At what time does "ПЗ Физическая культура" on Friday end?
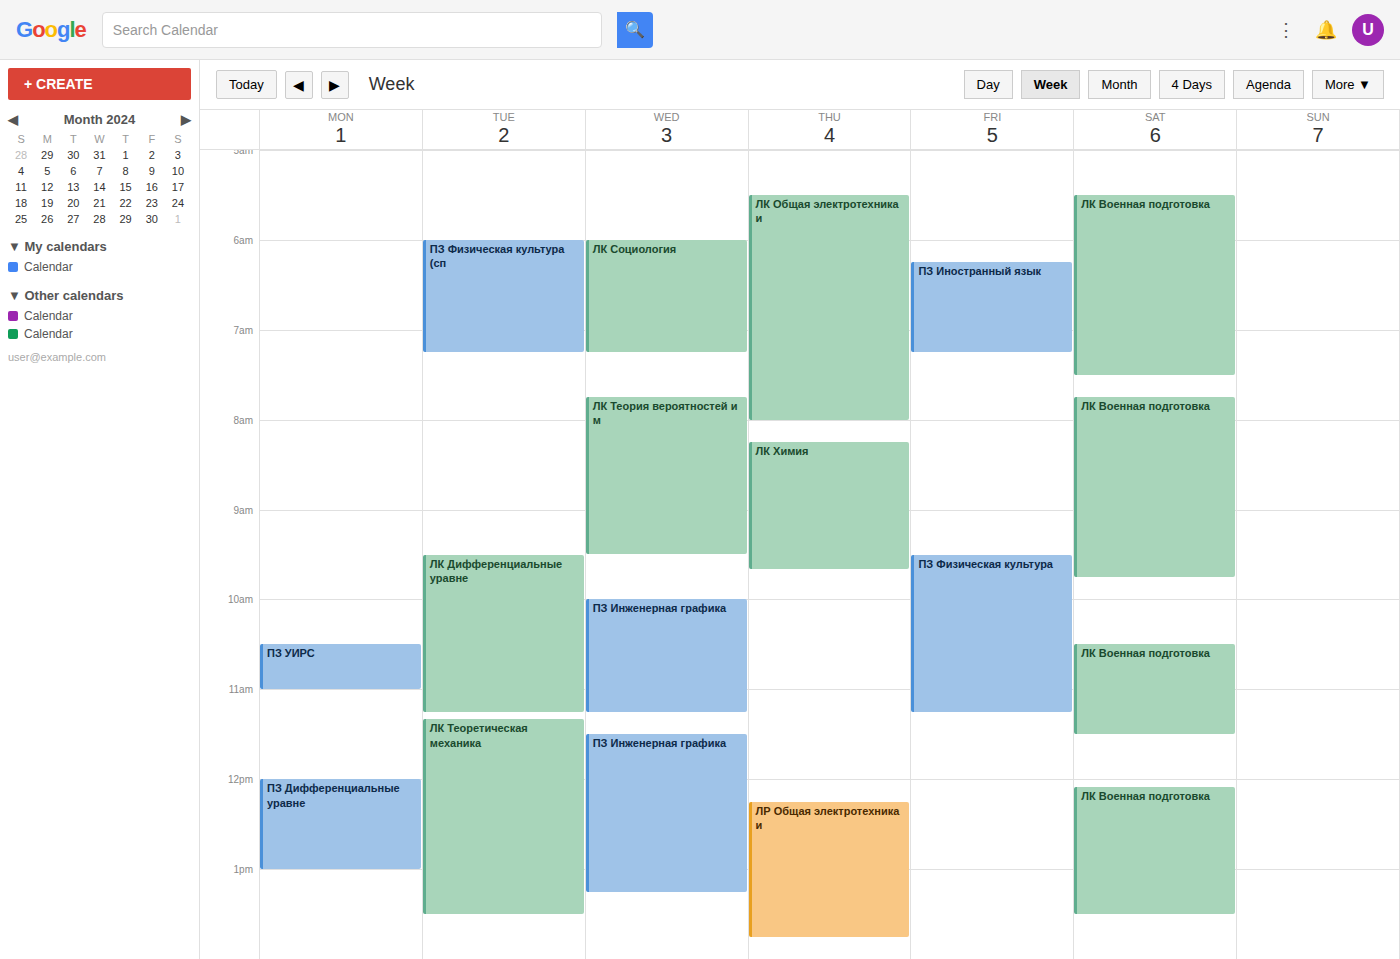
11:15